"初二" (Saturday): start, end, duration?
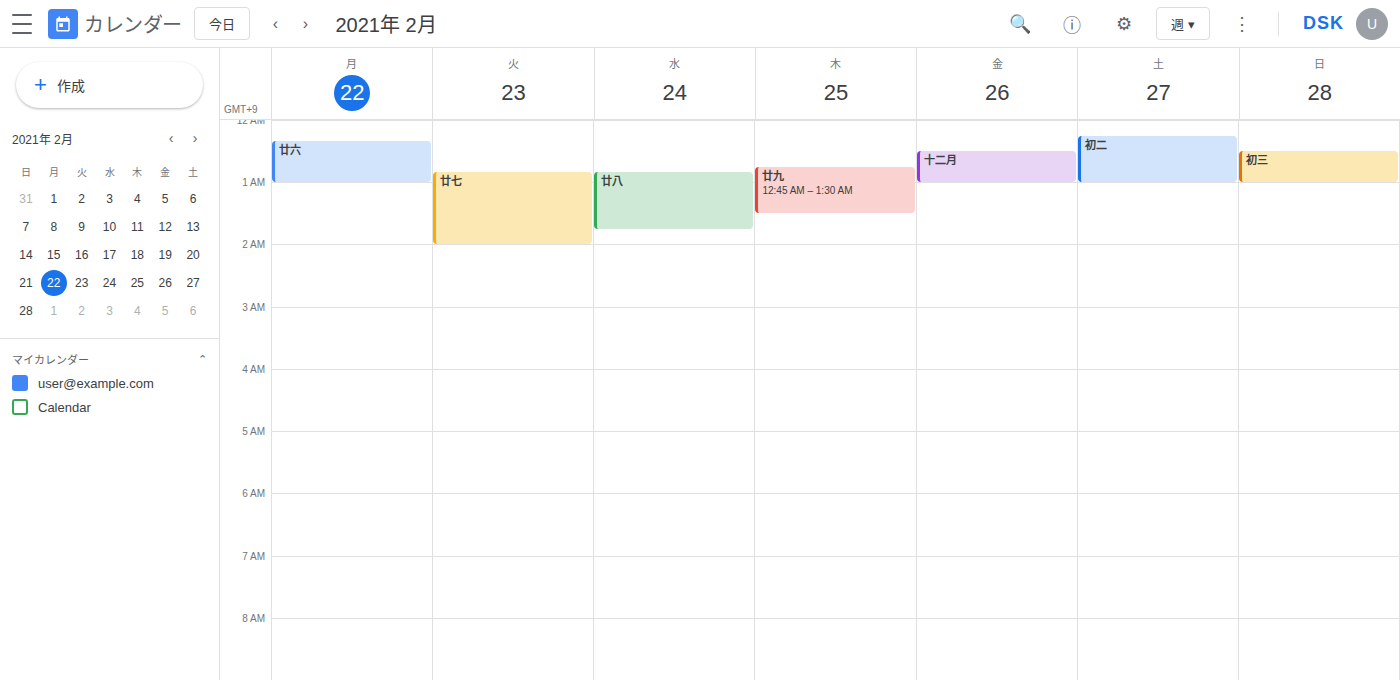
12:15 AM to 1:00 AM, 45 minutes